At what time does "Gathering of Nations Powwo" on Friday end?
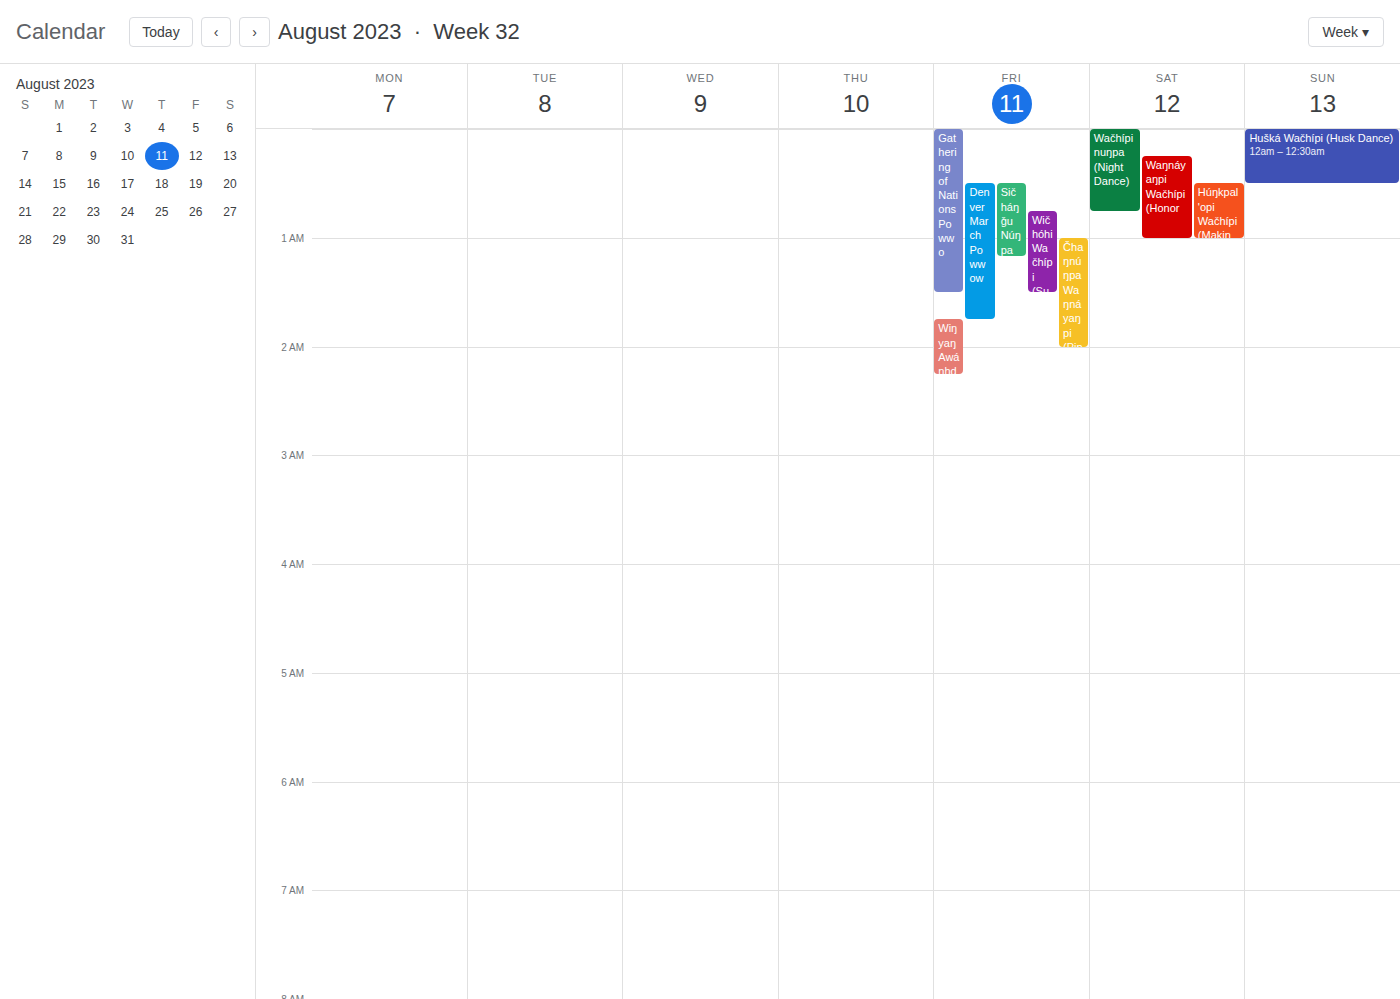
1:30 AM